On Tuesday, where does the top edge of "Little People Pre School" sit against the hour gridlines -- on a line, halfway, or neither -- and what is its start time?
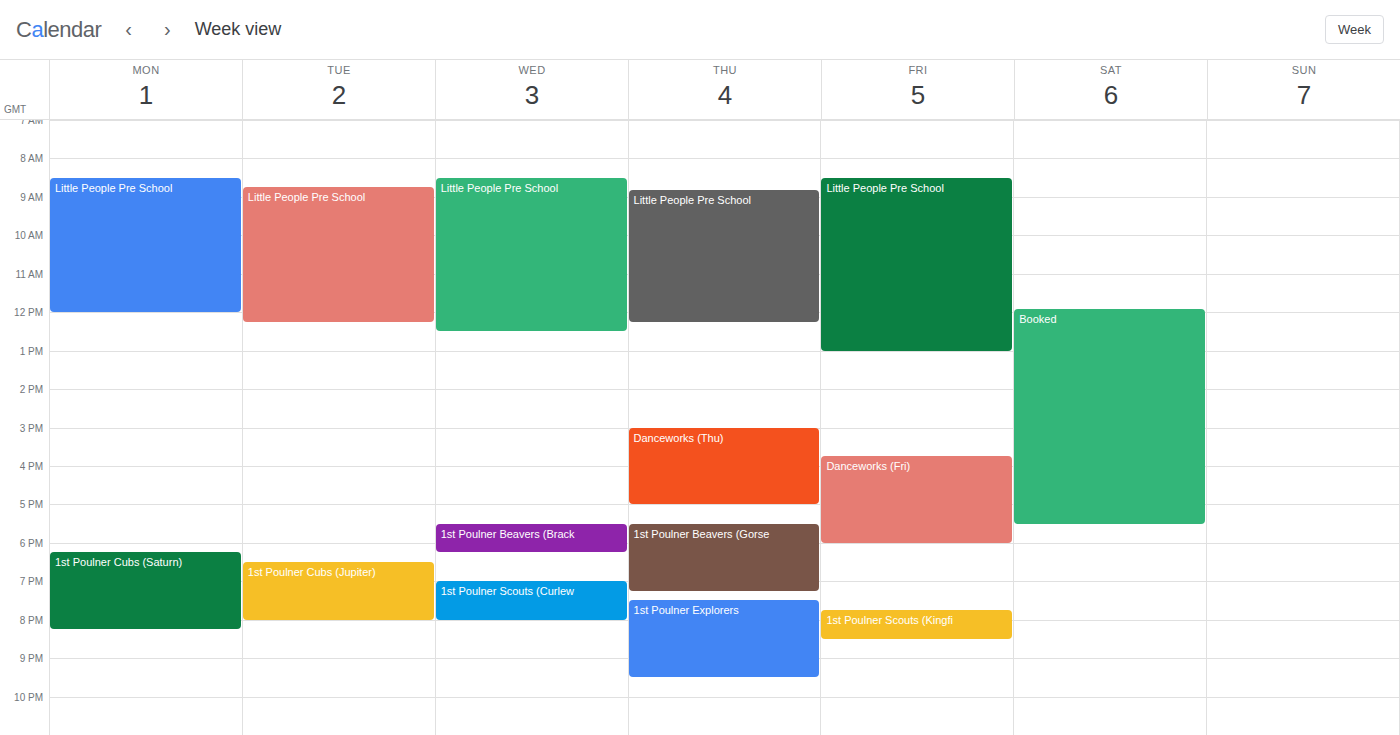
8:45 AM -- neither: three quarters of the way from the 8 AM line to the 9 AM line.